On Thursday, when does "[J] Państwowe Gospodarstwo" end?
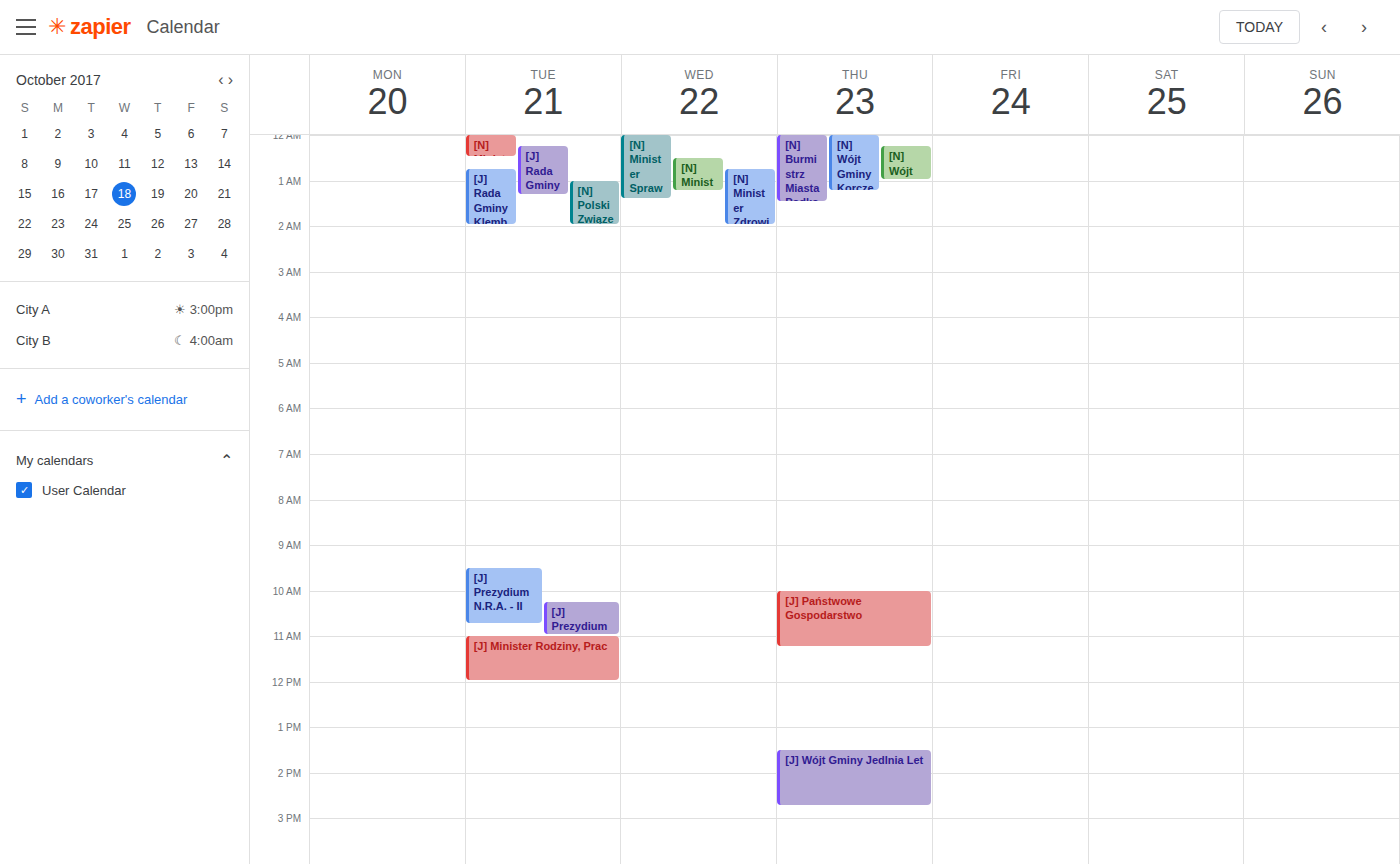
11:15